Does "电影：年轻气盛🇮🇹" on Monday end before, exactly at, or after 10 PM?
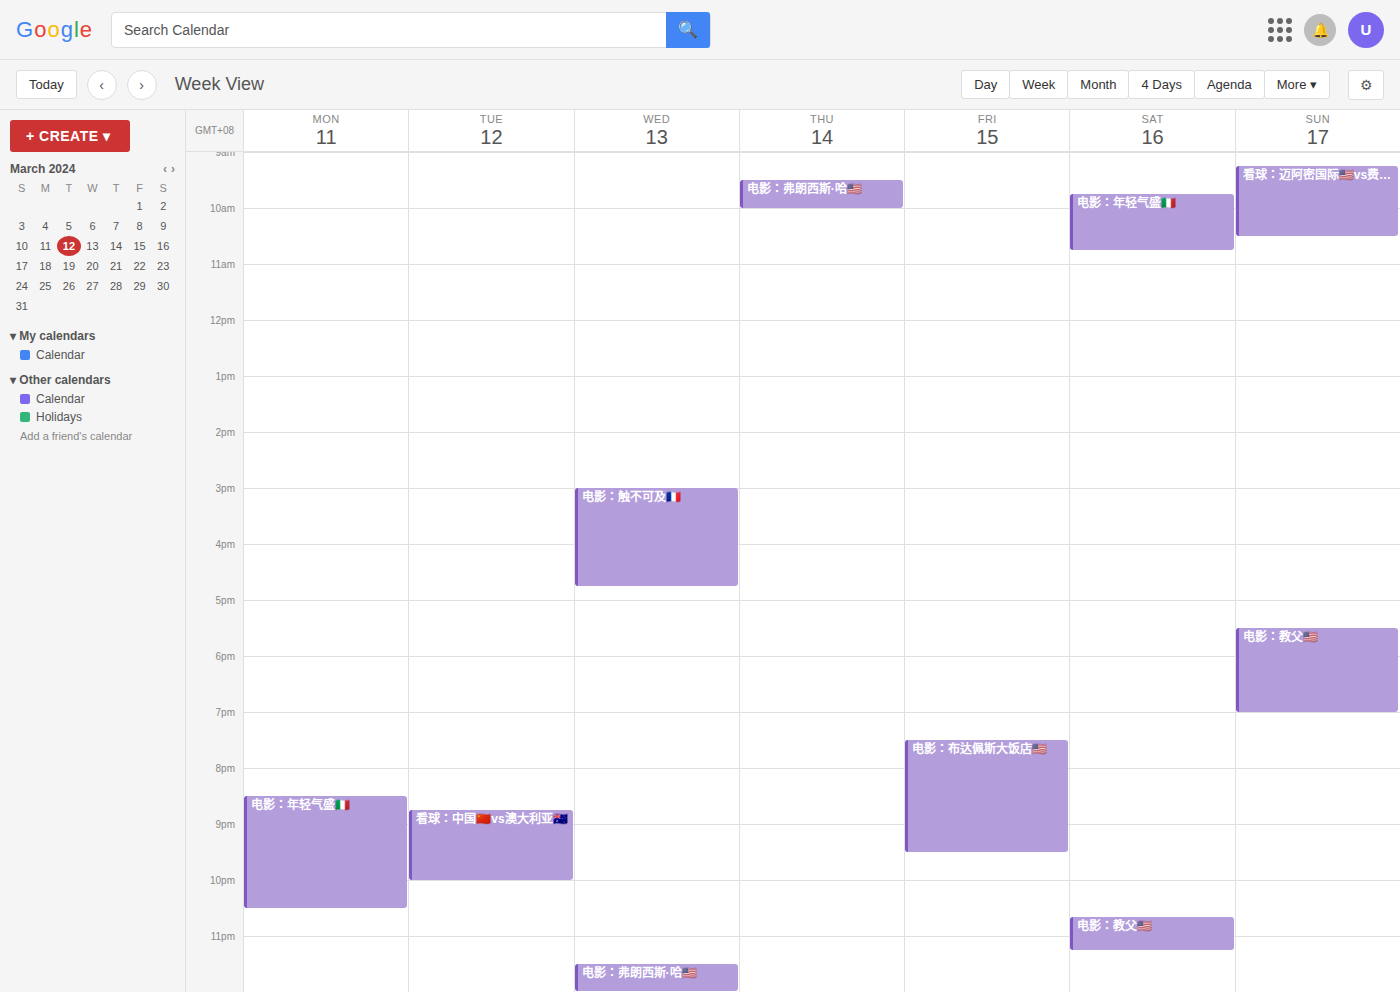
10:30 PM -- after 10 PM, 30 minutes below the 10 PM line.